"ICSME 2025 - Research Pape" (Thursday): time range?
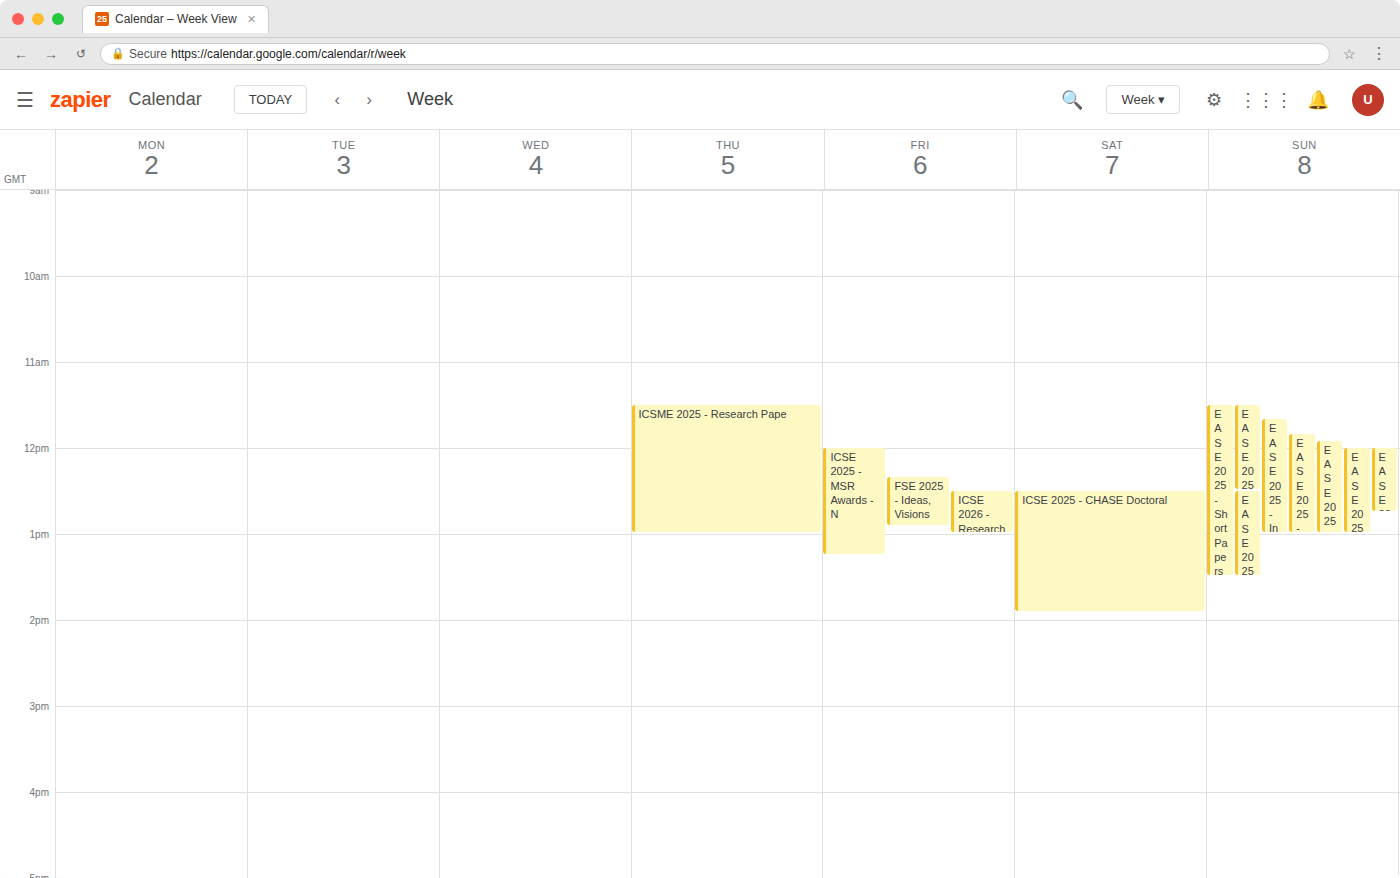
11:30 AM to 1:00 PM